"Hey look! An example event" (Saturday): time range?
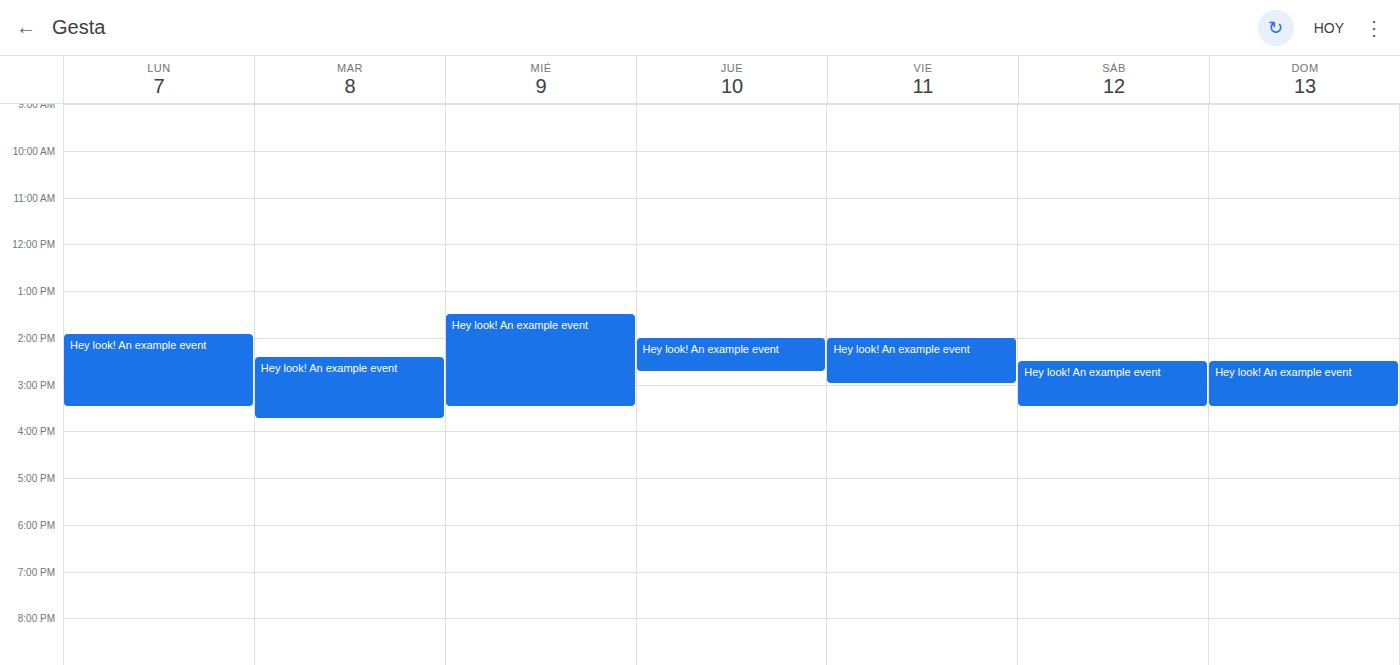
2:30 PM to 3:30 PM